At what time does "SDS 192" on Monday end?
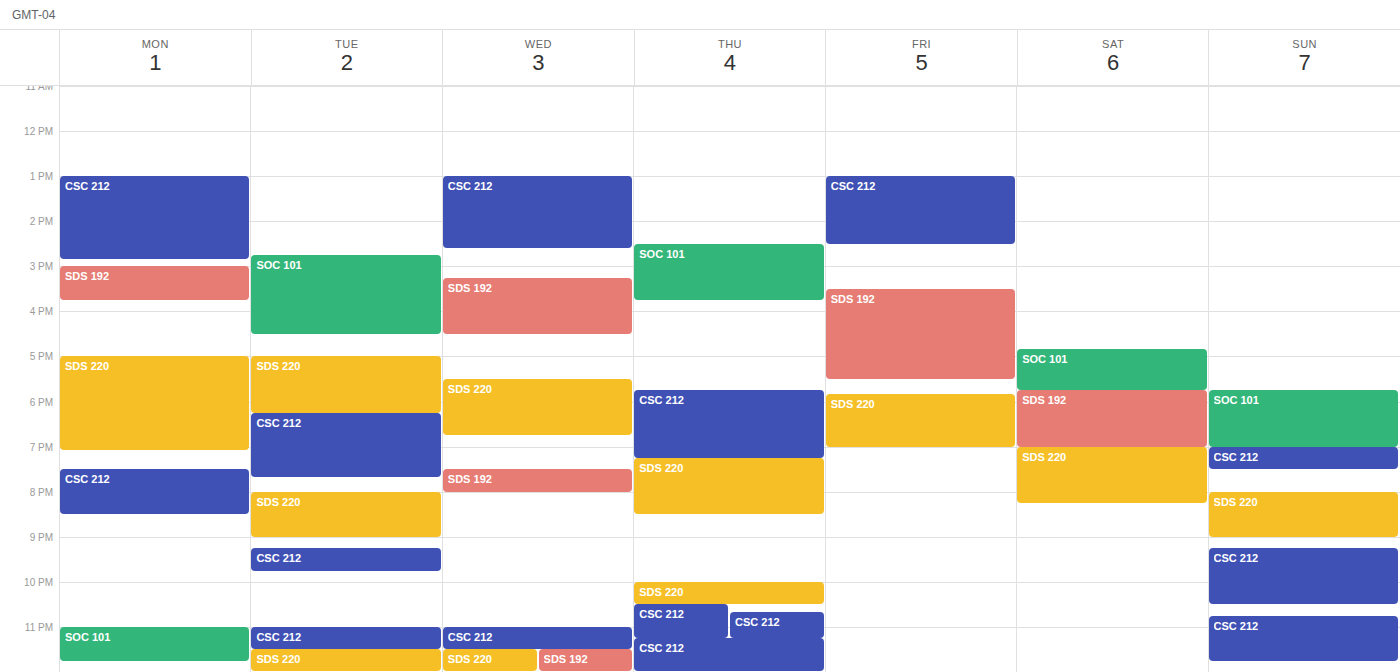
3:45 PM